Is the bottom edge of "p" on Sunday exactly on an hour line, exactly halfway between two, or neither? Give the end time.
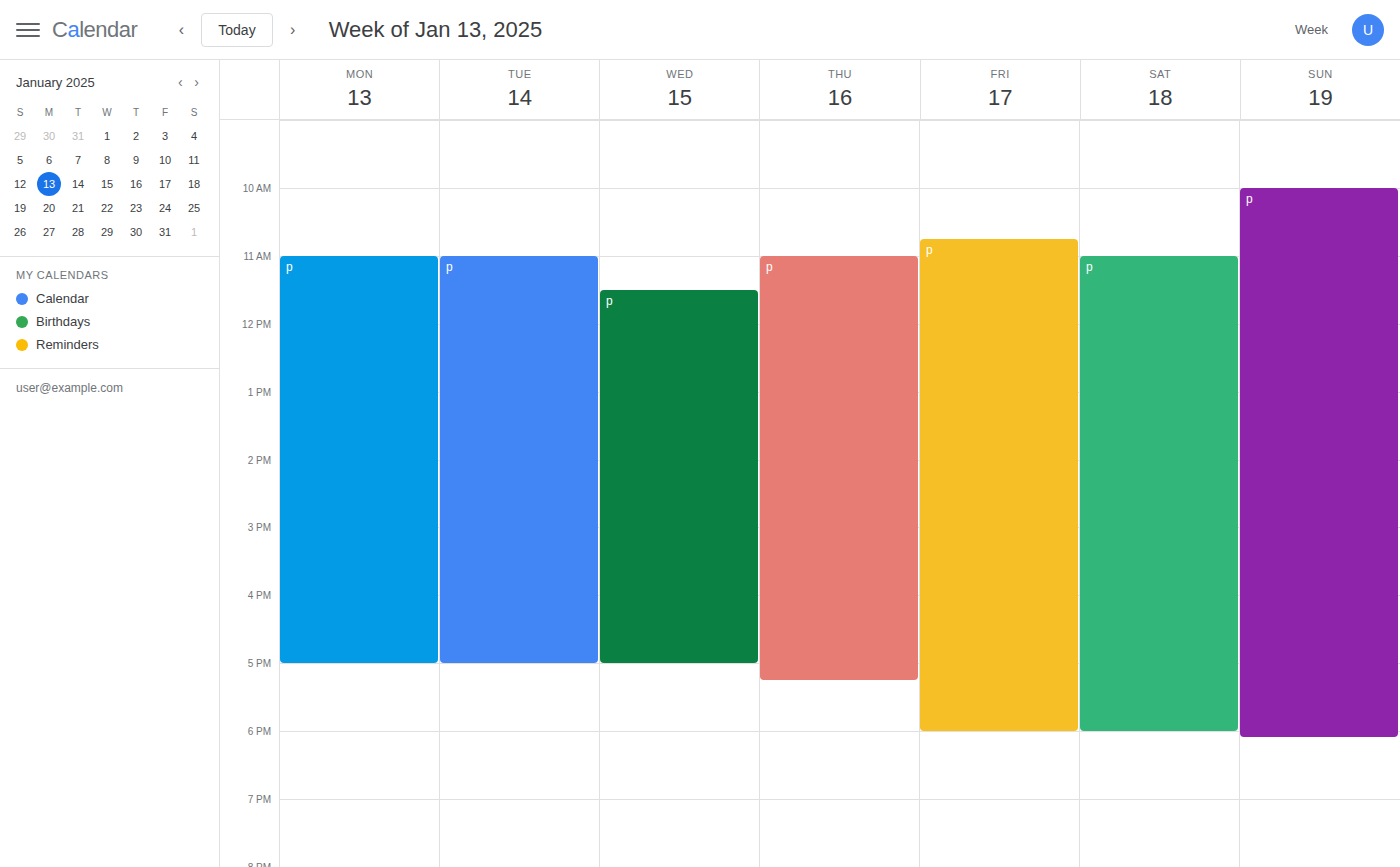
6:05 PM -- neither: 5 minutes below the 6 PM line and 55 minutes above the 7 PM line.